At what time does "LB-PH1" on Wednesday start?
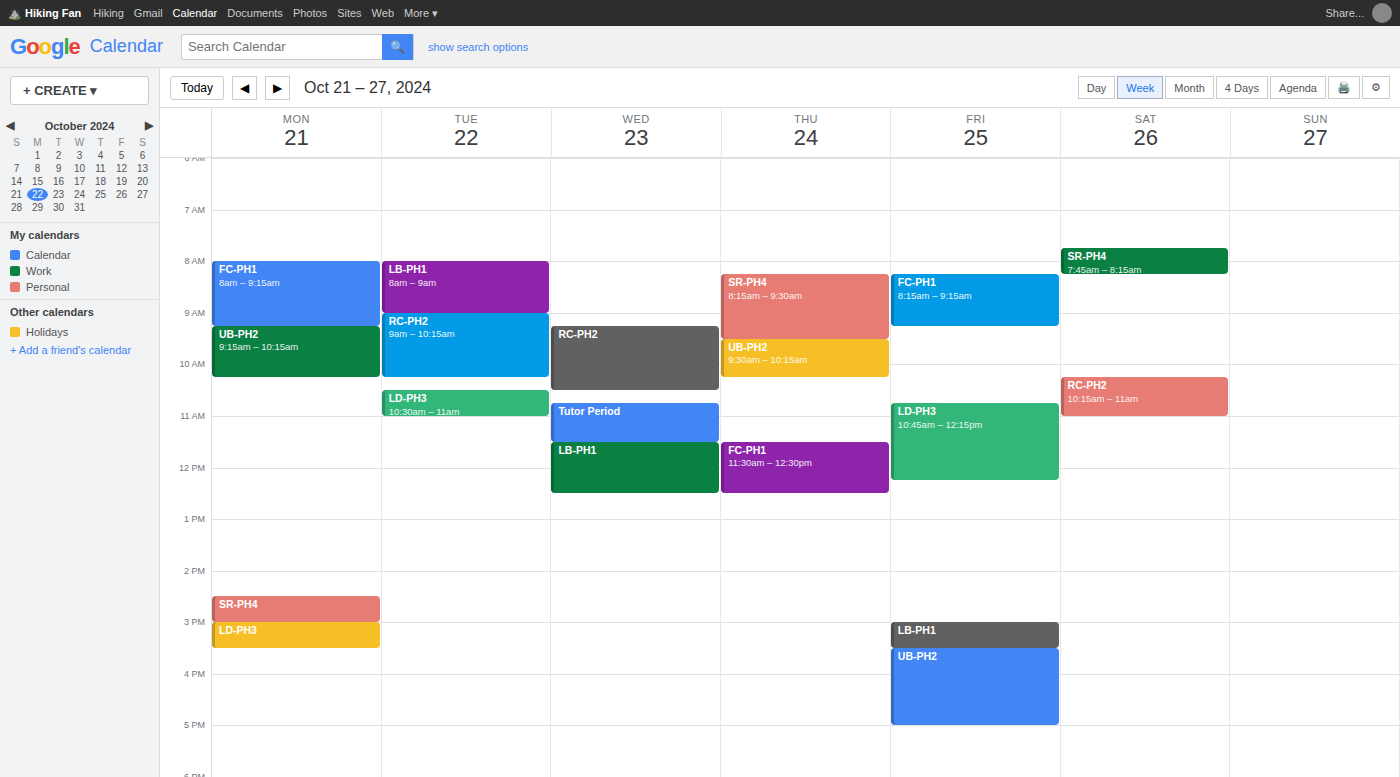
11:30 AM